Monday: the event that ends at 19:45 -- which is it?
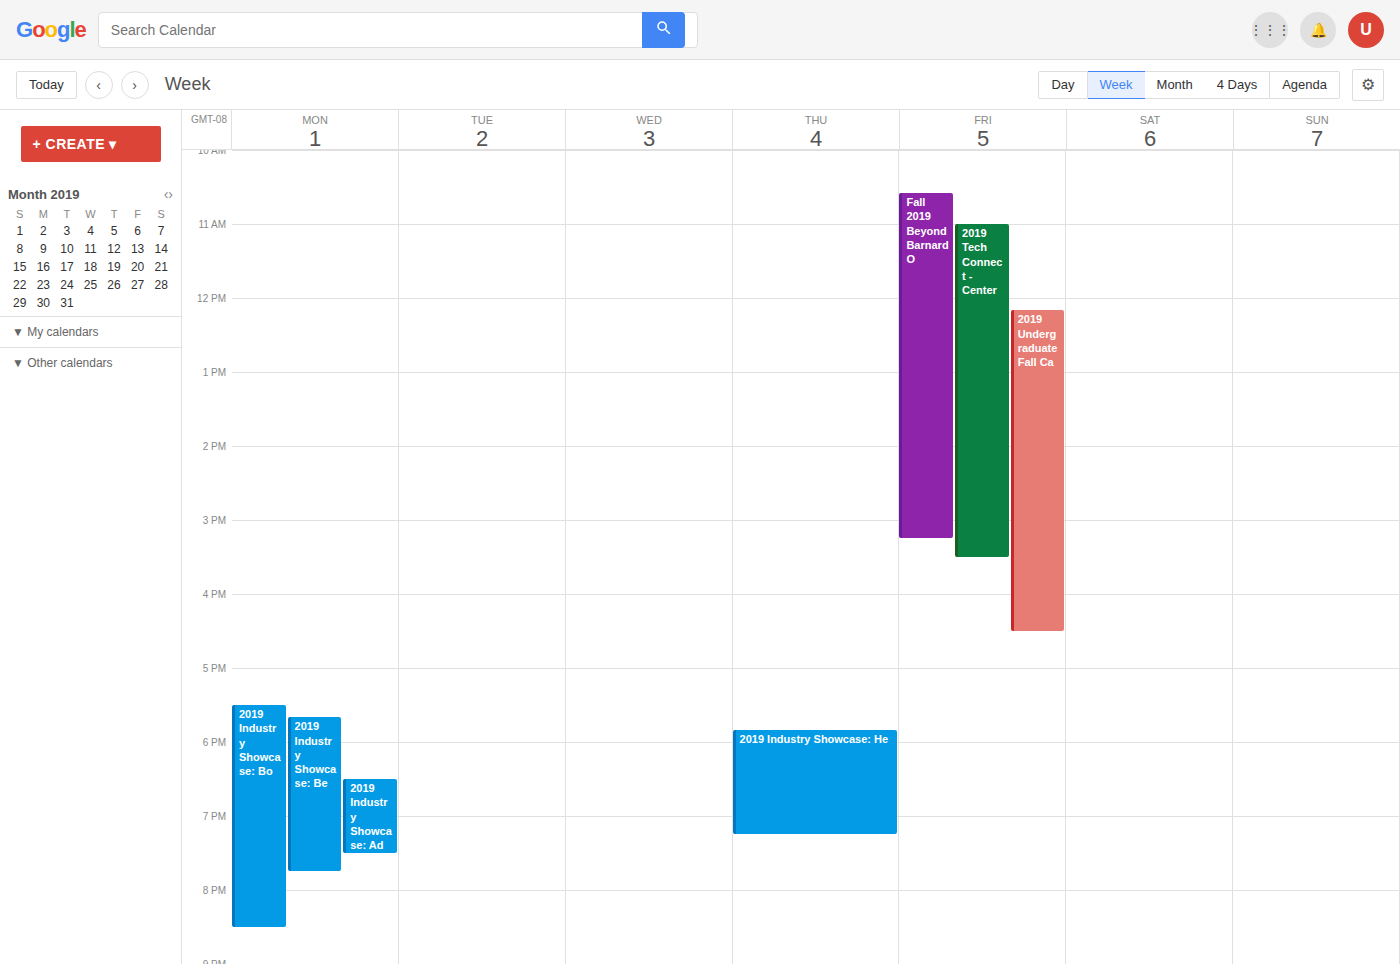
"2019 Industry Showcase: Be"